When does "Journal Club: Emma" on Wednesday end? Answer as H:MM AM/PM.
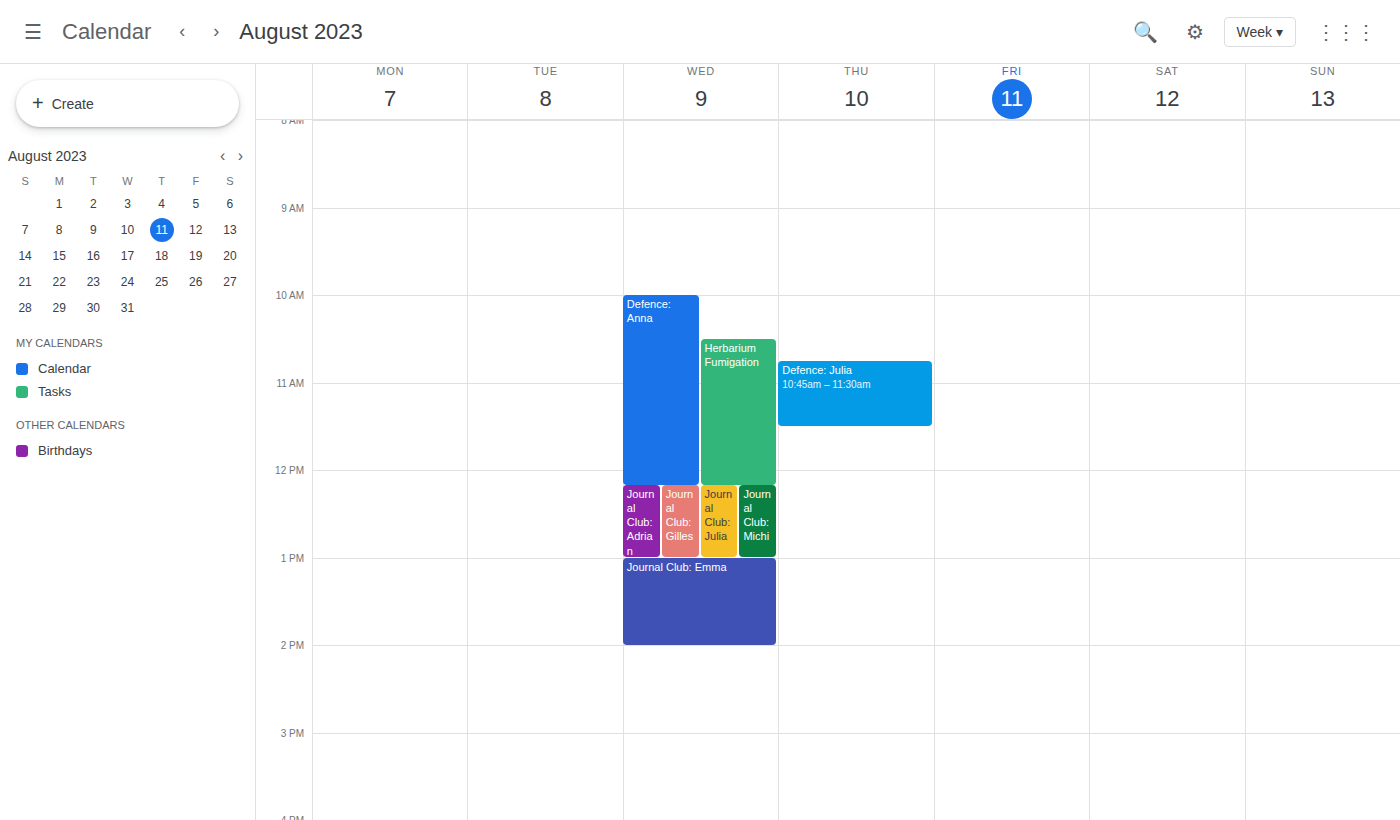
2:00 PM